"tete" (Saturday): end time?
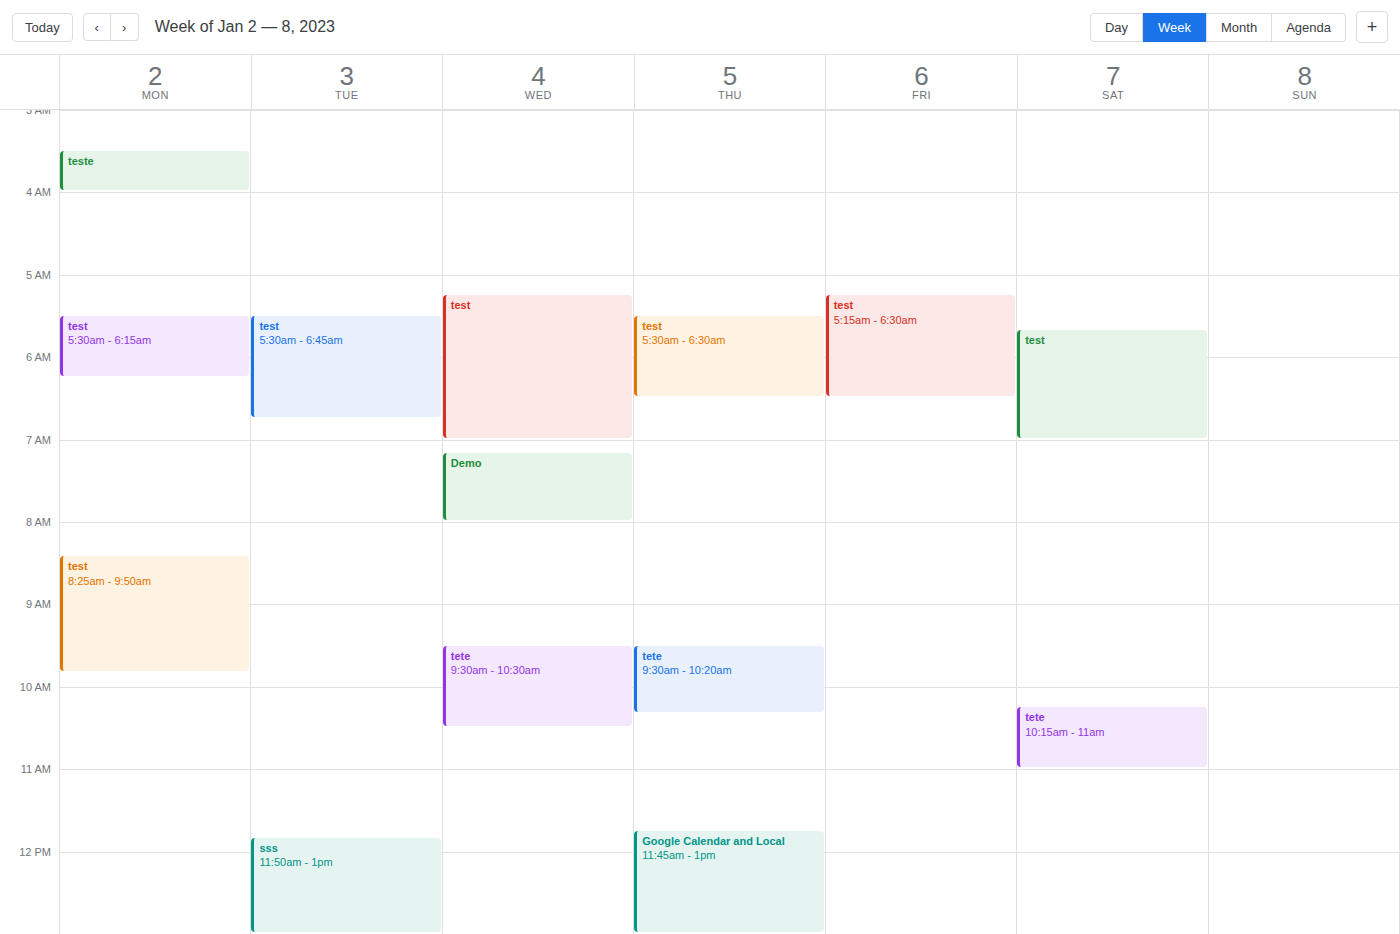
11:00 AM